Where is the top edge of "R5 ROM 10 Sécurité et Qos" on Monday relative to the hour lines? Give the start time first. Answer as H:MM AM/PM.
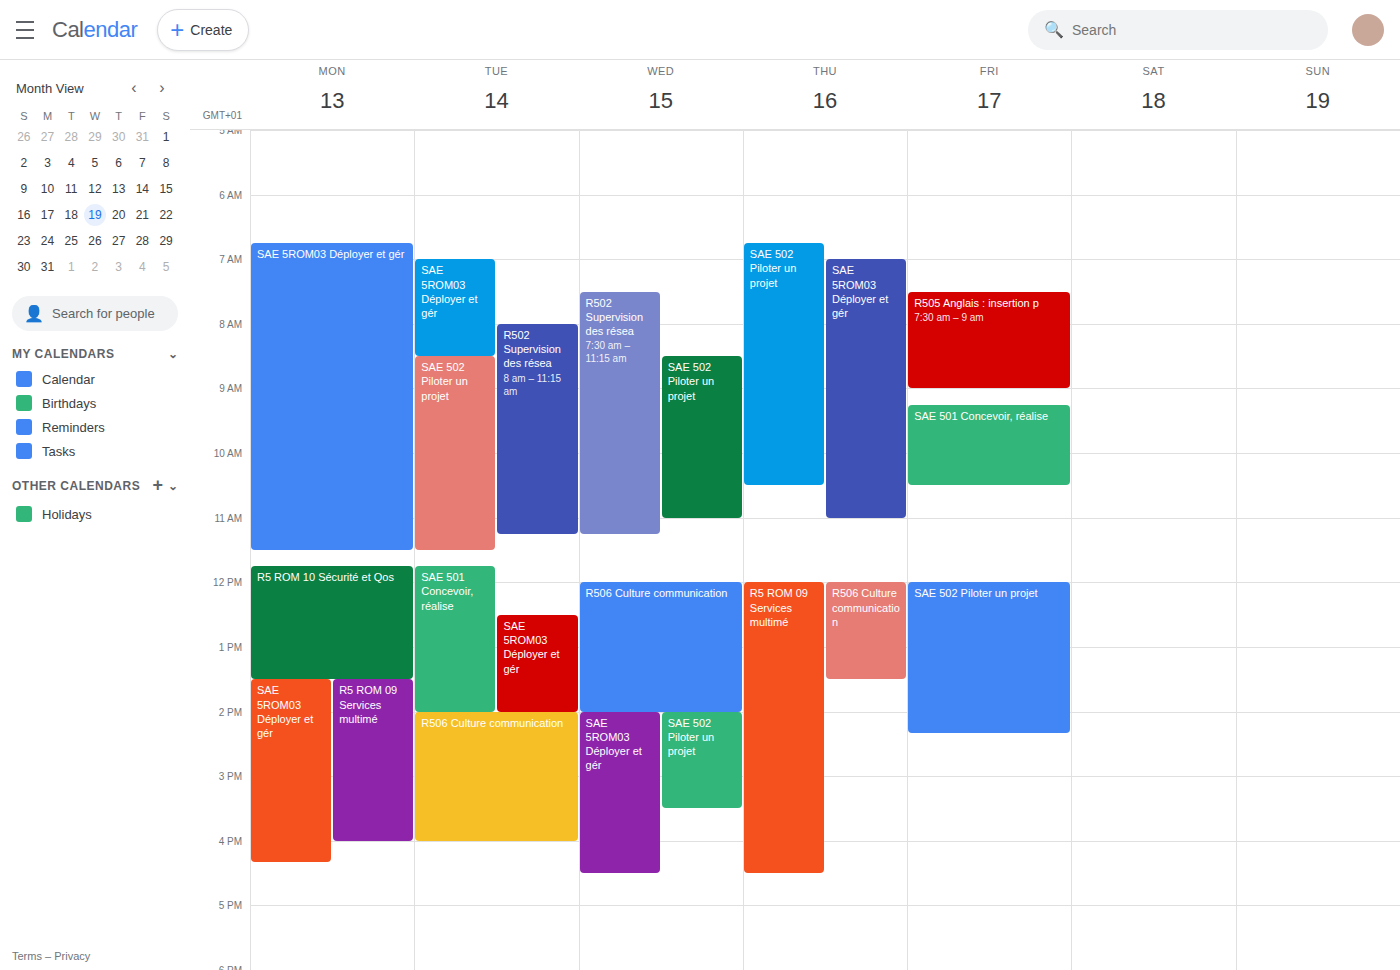
11:45 AM -- neither: three quarters of the way from the 11 AM line to the 12 PM line.